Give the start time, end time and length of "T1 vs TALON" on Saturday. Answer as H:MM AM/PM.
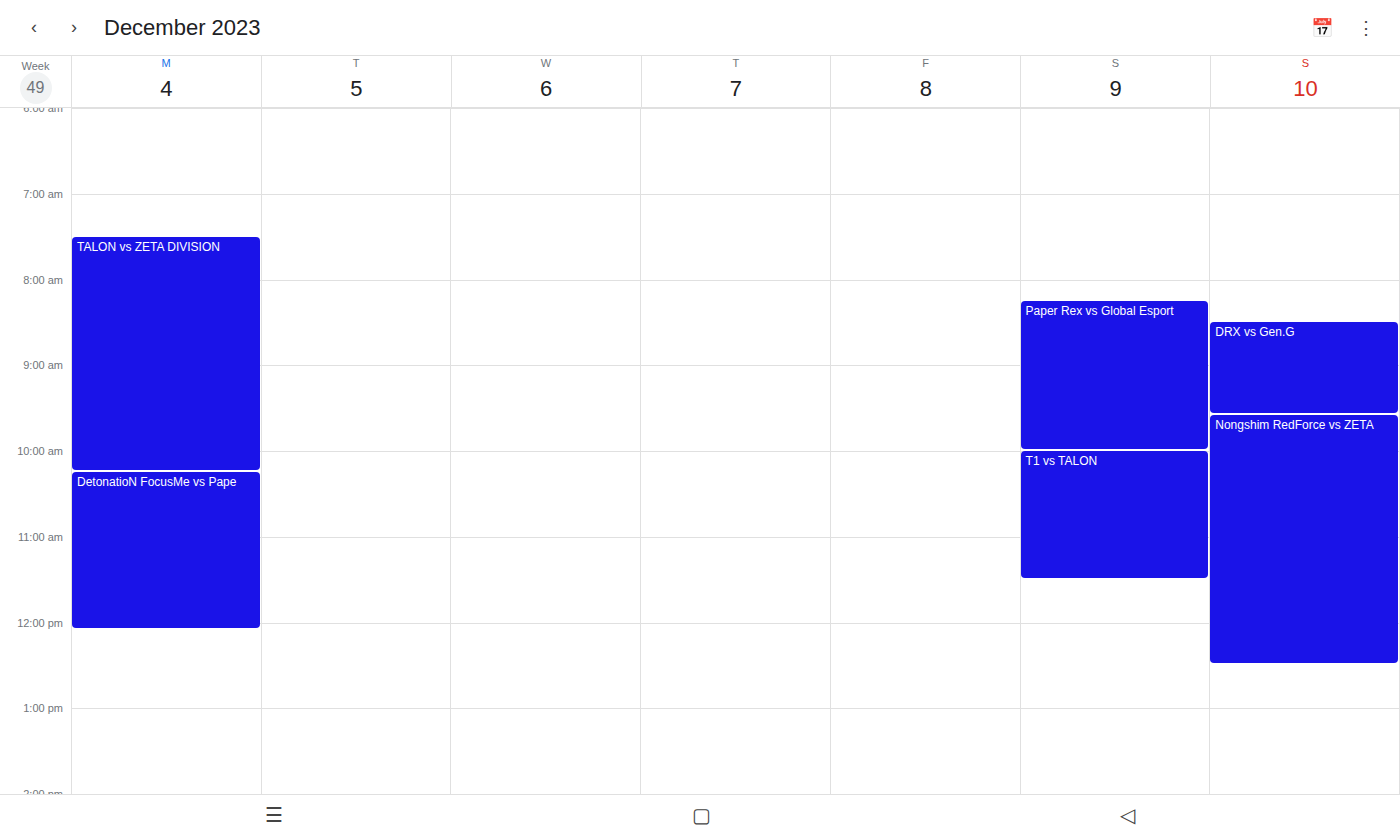
10:00 AM to 11:30 AM, 1 hour 30 minutes